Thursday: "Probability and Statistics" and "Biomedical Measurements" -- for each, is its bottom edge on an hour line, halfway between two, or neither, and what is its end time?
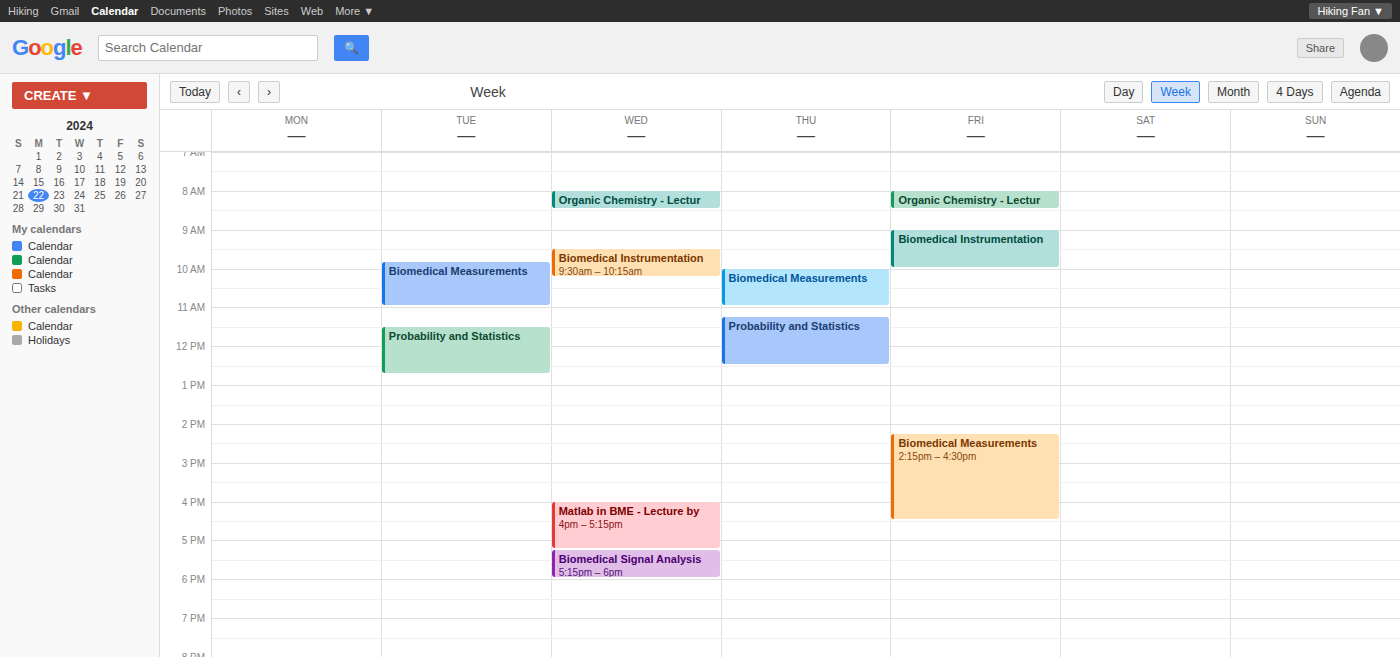
"Probability and Statistics": 12:30 PM, halfway between the 12 PM and 1 PM lines. "Biomedical Measurements": 11:00 AM, exactly on the 11 AM line.